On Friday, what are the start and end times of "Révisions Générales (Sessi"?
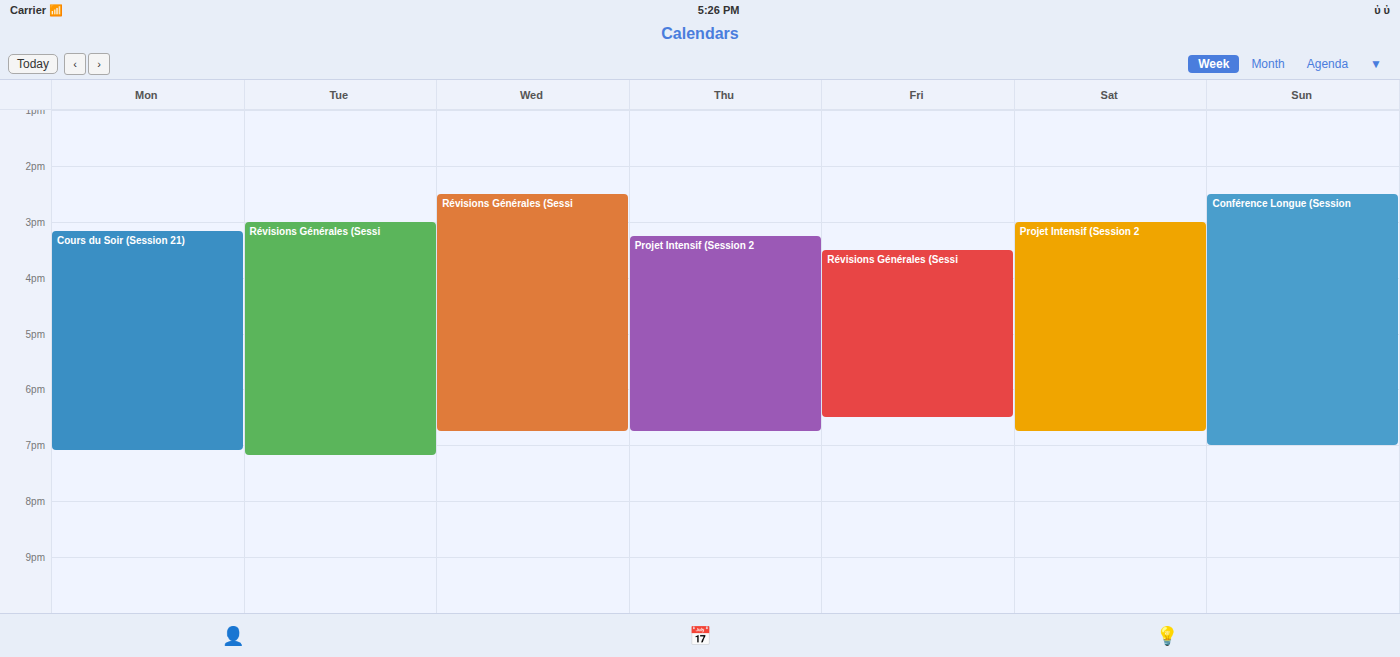
3:30 PM to 6:30 PM